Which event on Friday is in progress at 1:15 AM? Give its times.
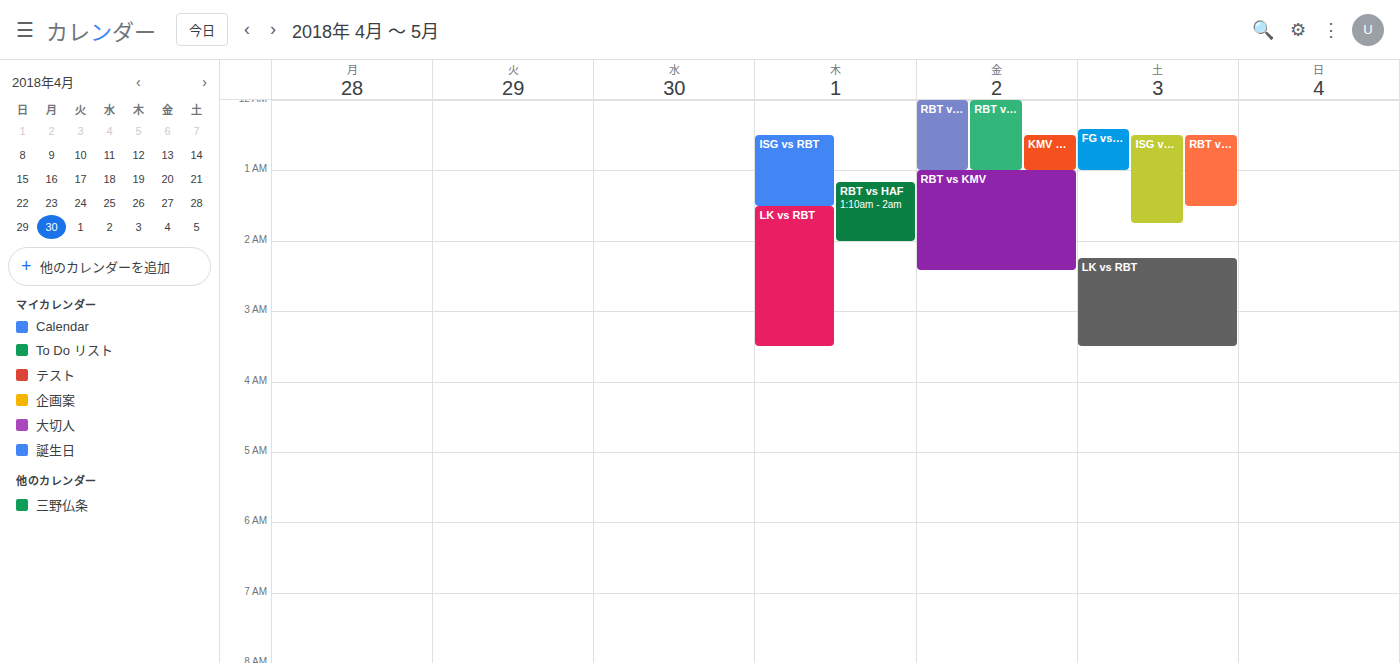
"RBT vs KMV", 1:00 AM to 2:25 AM